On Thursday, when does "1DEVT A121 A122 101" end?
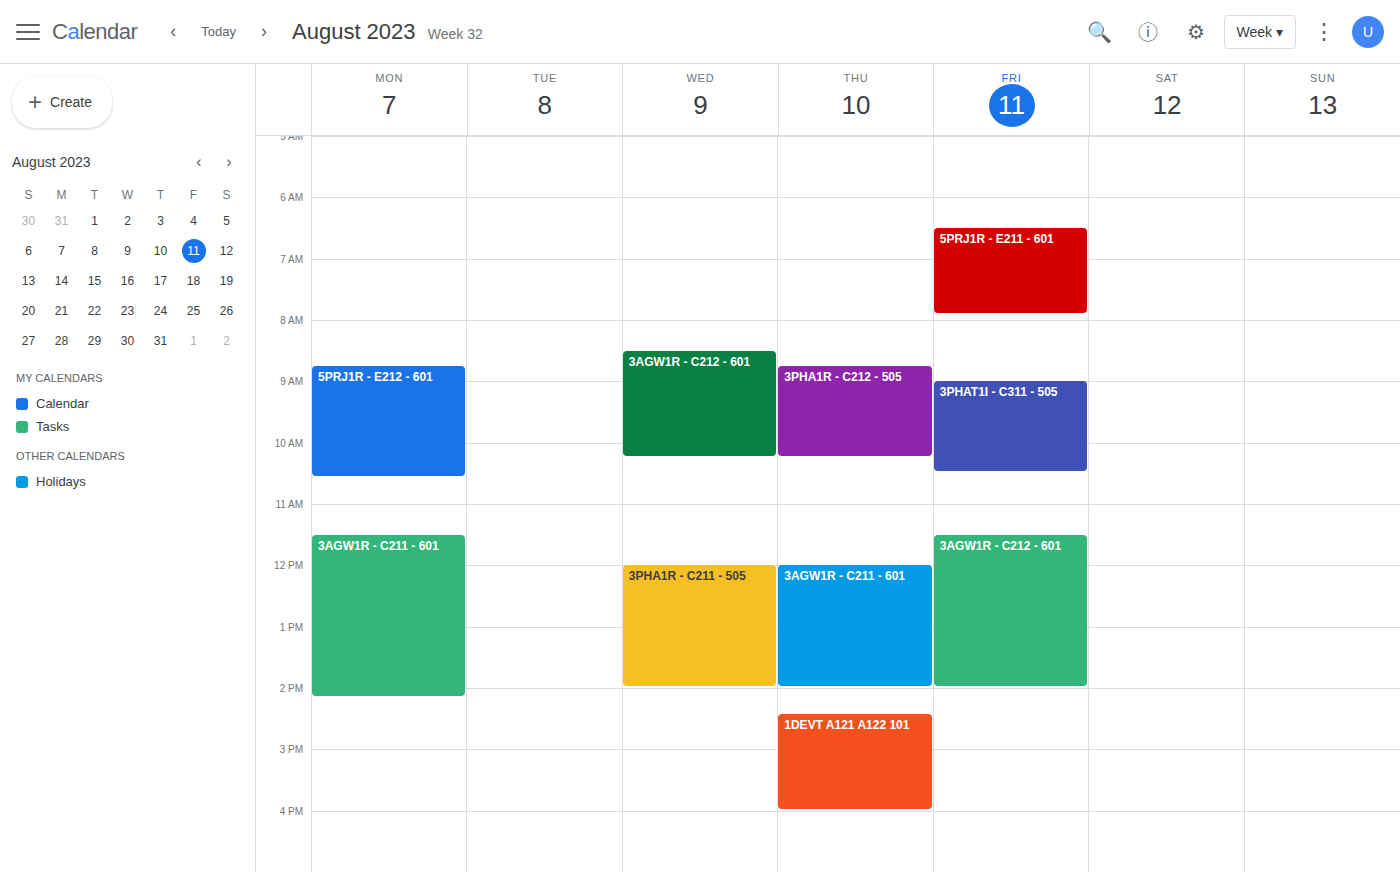
4:00 PM